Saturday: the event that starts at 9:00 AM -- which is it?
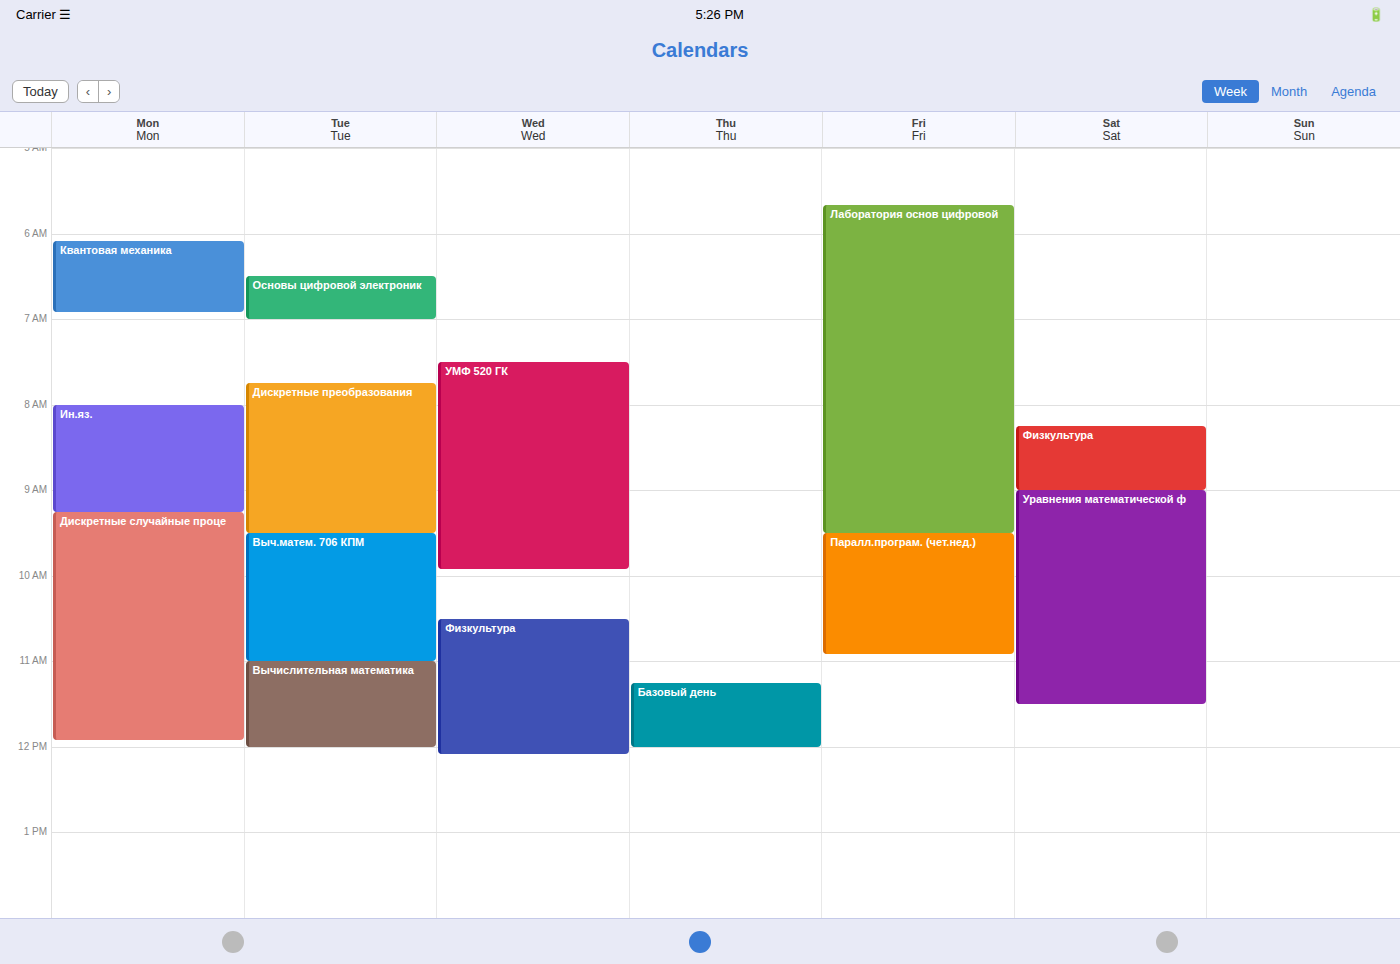
"Уравнения математической ф"